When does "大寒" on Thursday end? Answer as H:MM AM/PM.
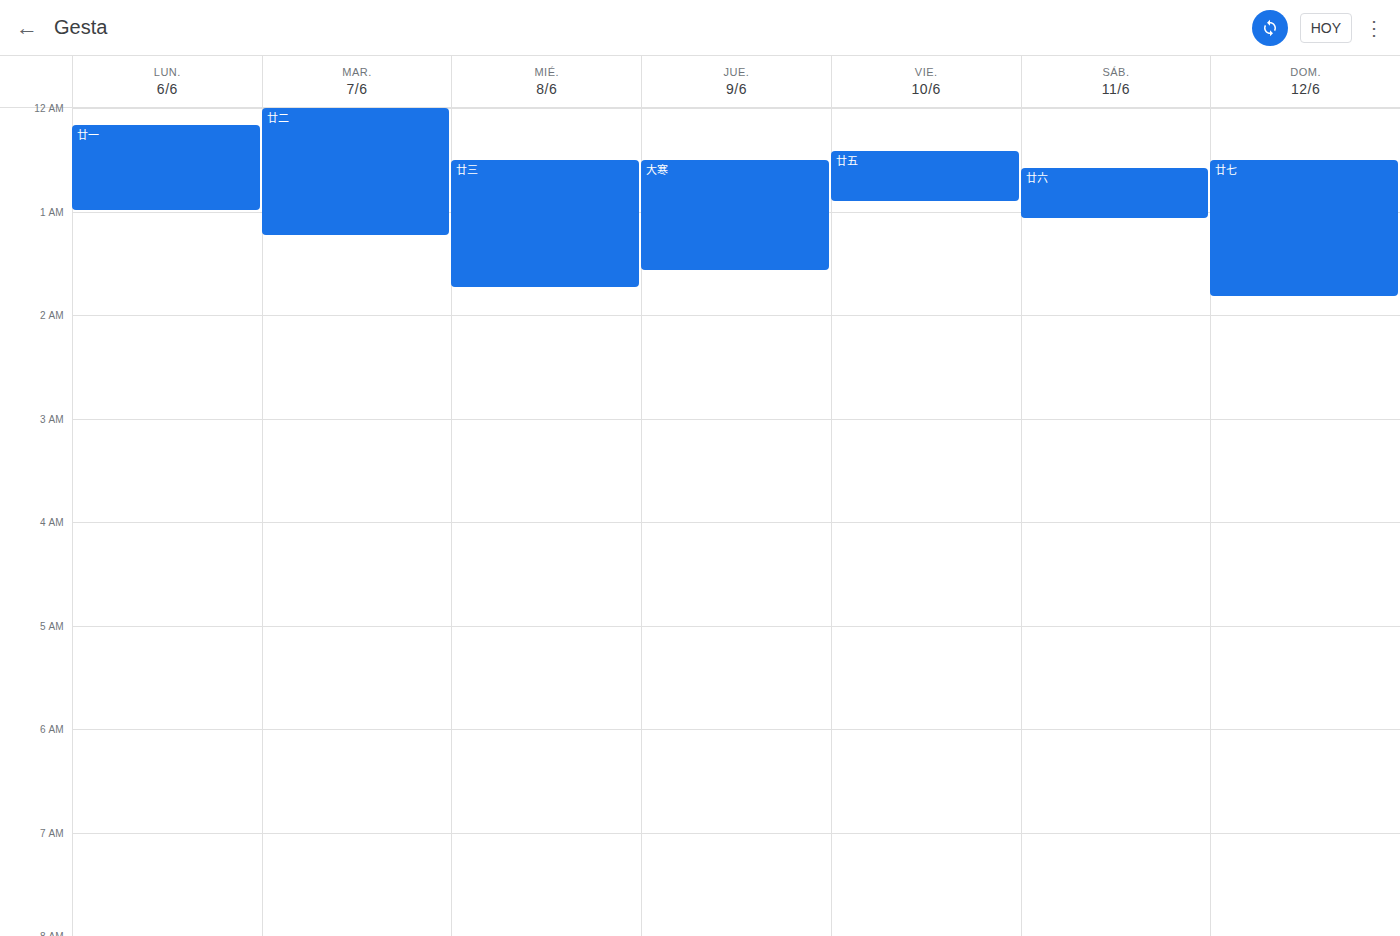
1:35 AM